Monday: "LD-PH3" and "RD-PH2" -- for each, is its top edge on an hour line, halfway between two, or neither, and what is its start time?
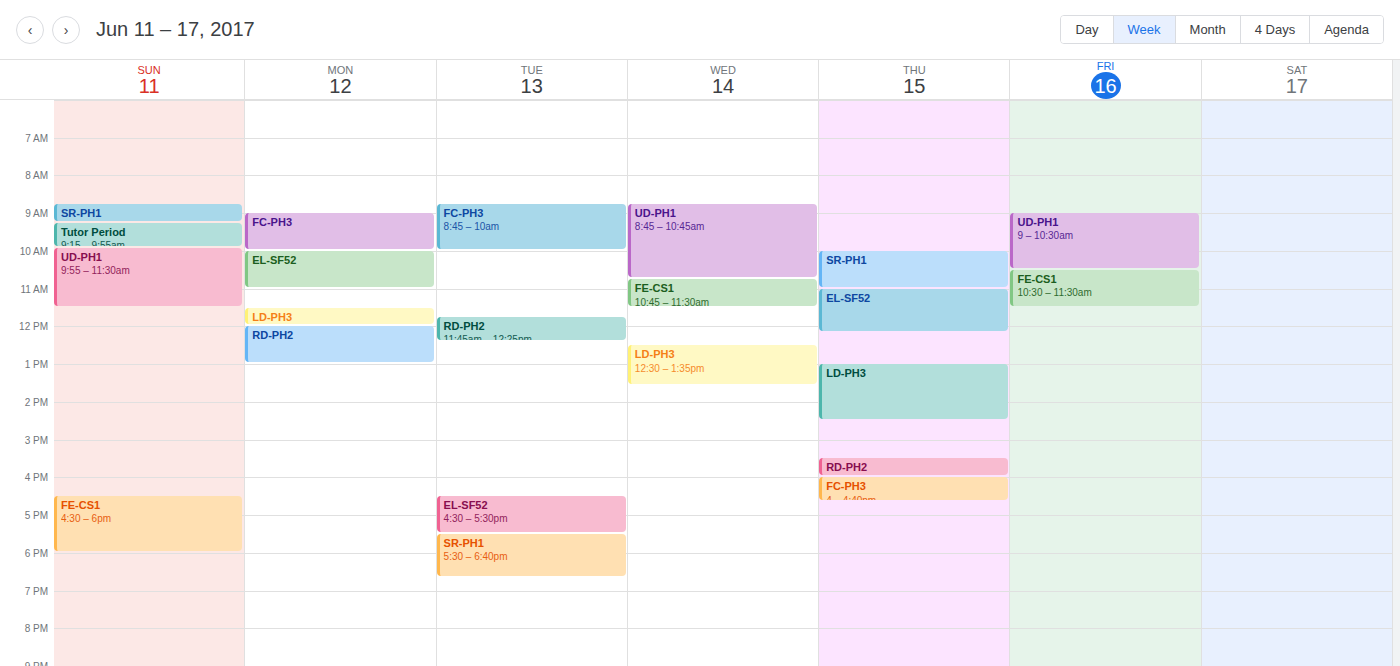
"LD-PH3": 11:30 AM, halfway between the 11 AM and 12 PM lines. "RD-PH2": 12:00 PM, exactly on the 12 PM line.